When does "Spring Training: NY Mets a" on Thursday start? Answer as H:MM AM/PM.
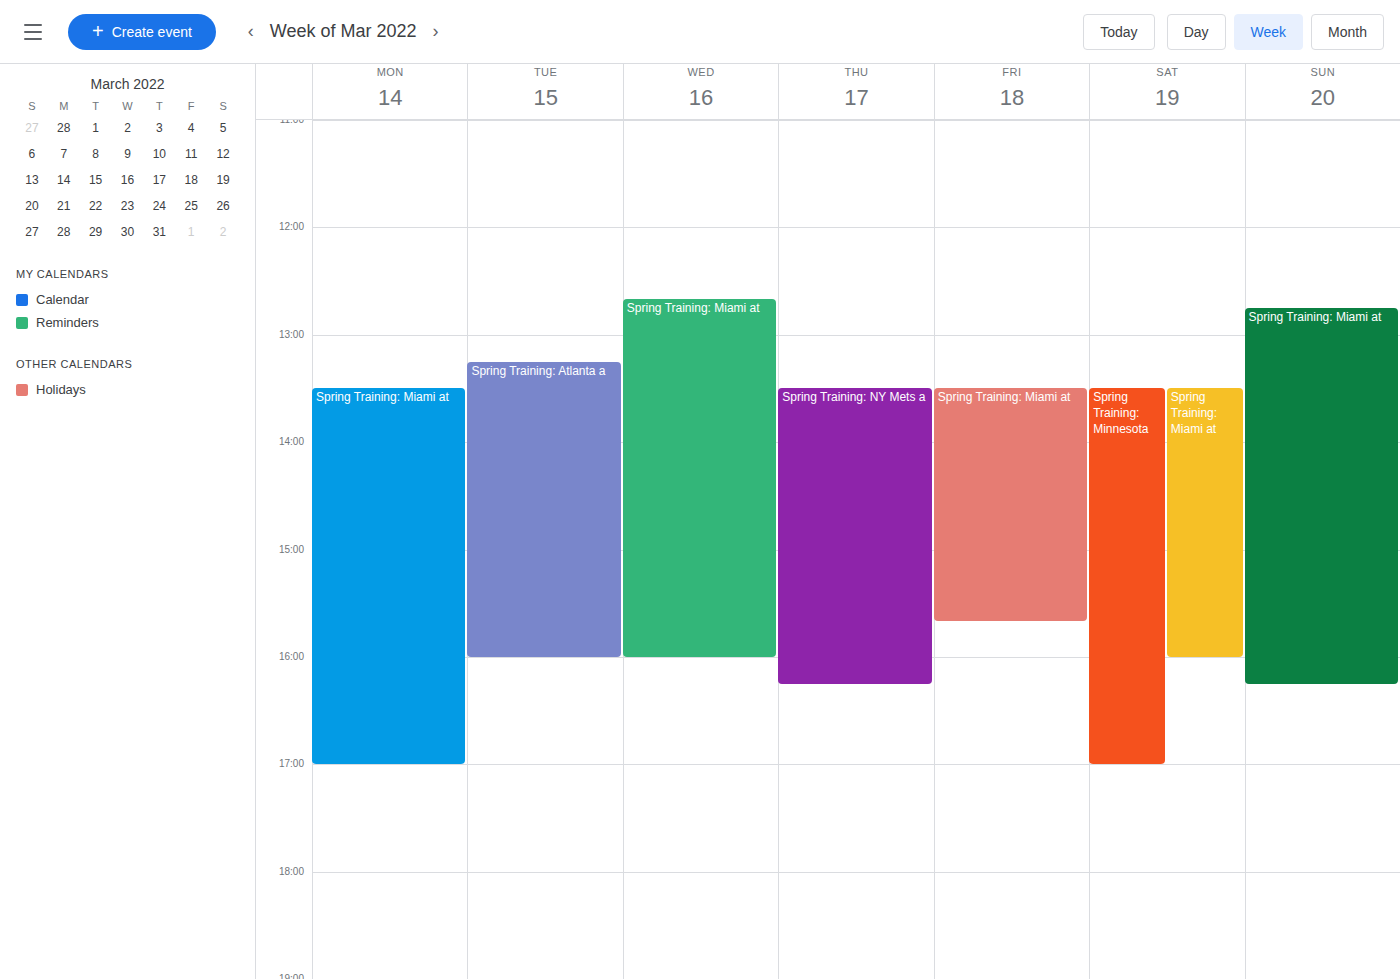
1:30 PM